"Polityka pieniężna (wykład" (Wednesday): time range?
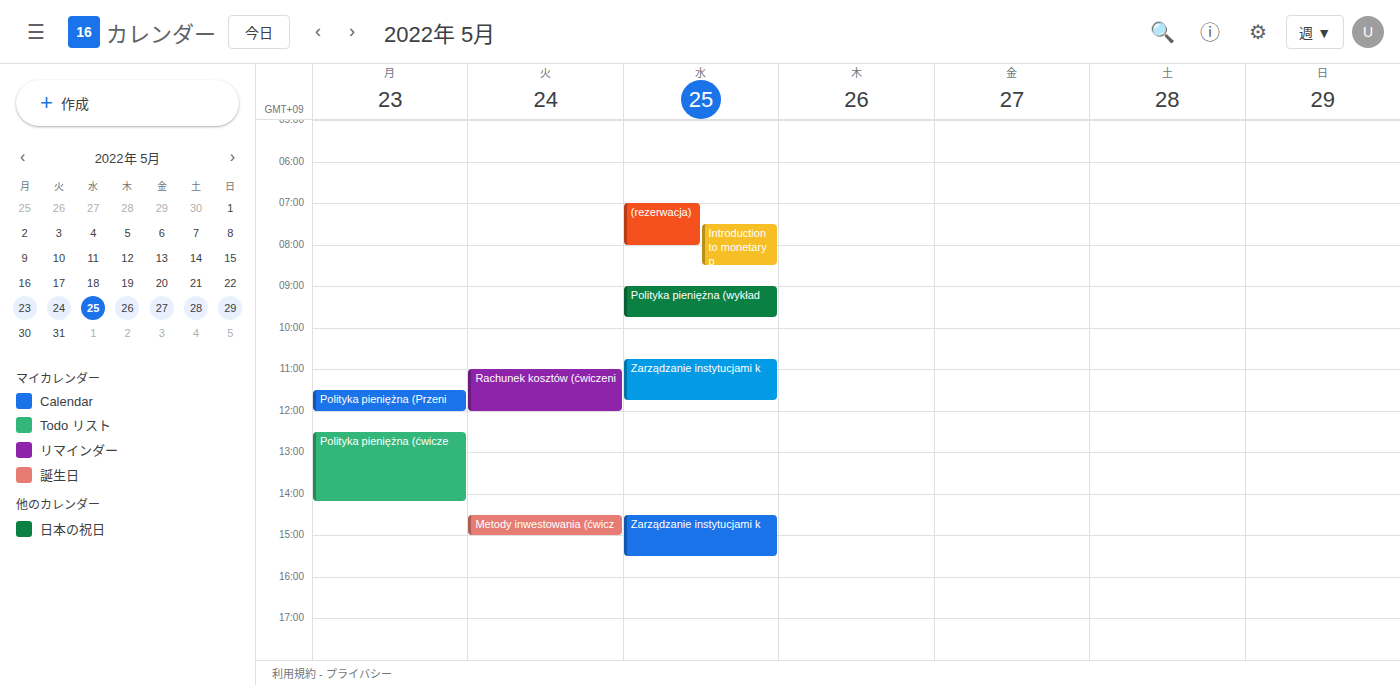
9:00 AM to 9:45 AM